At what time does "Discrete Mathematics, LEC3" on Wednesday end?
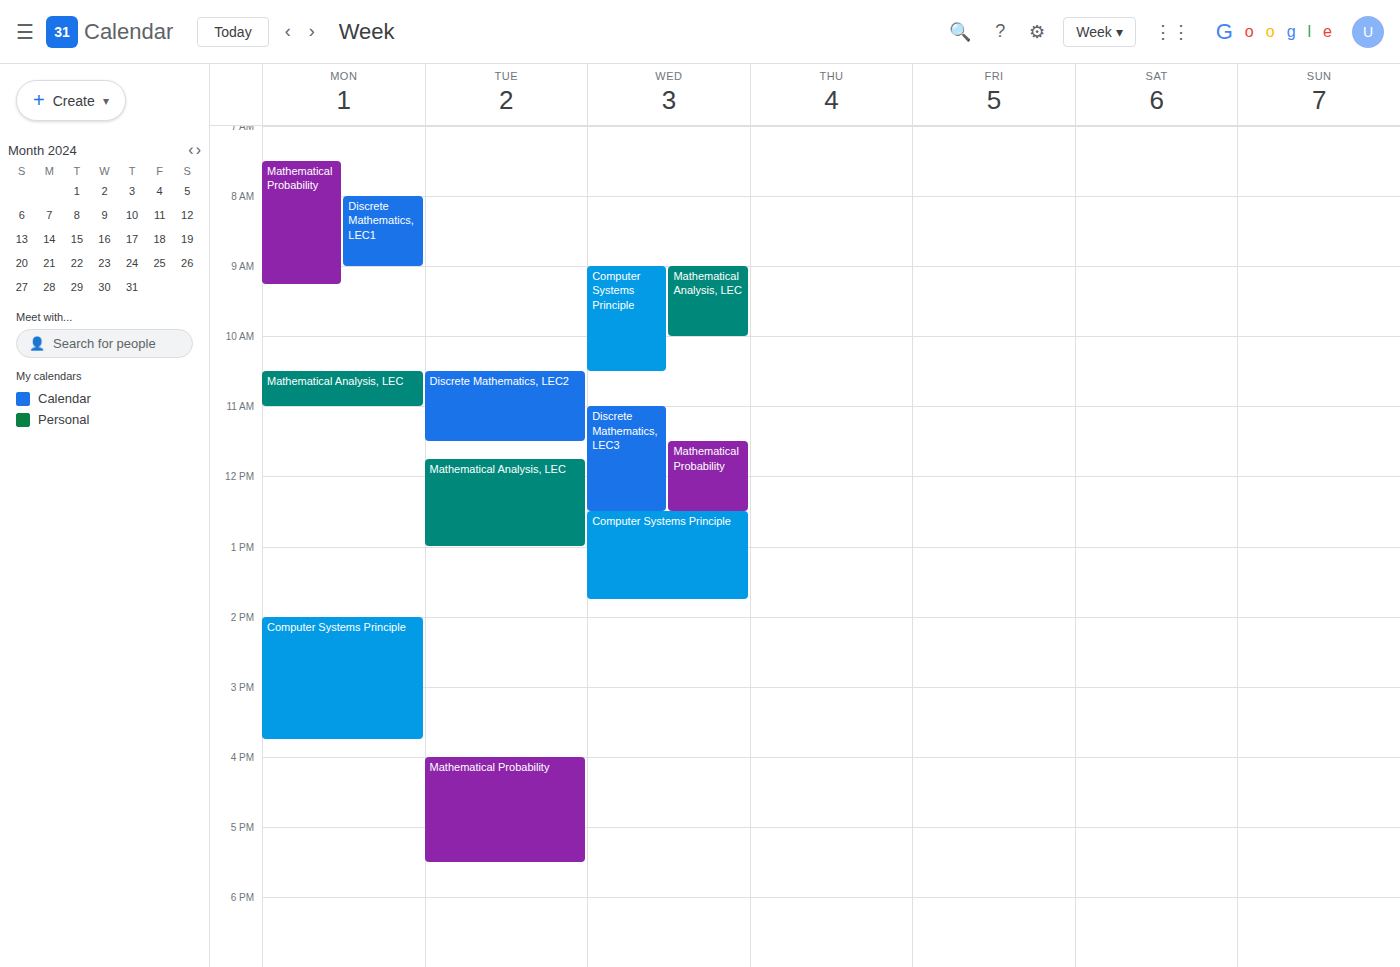
12:30